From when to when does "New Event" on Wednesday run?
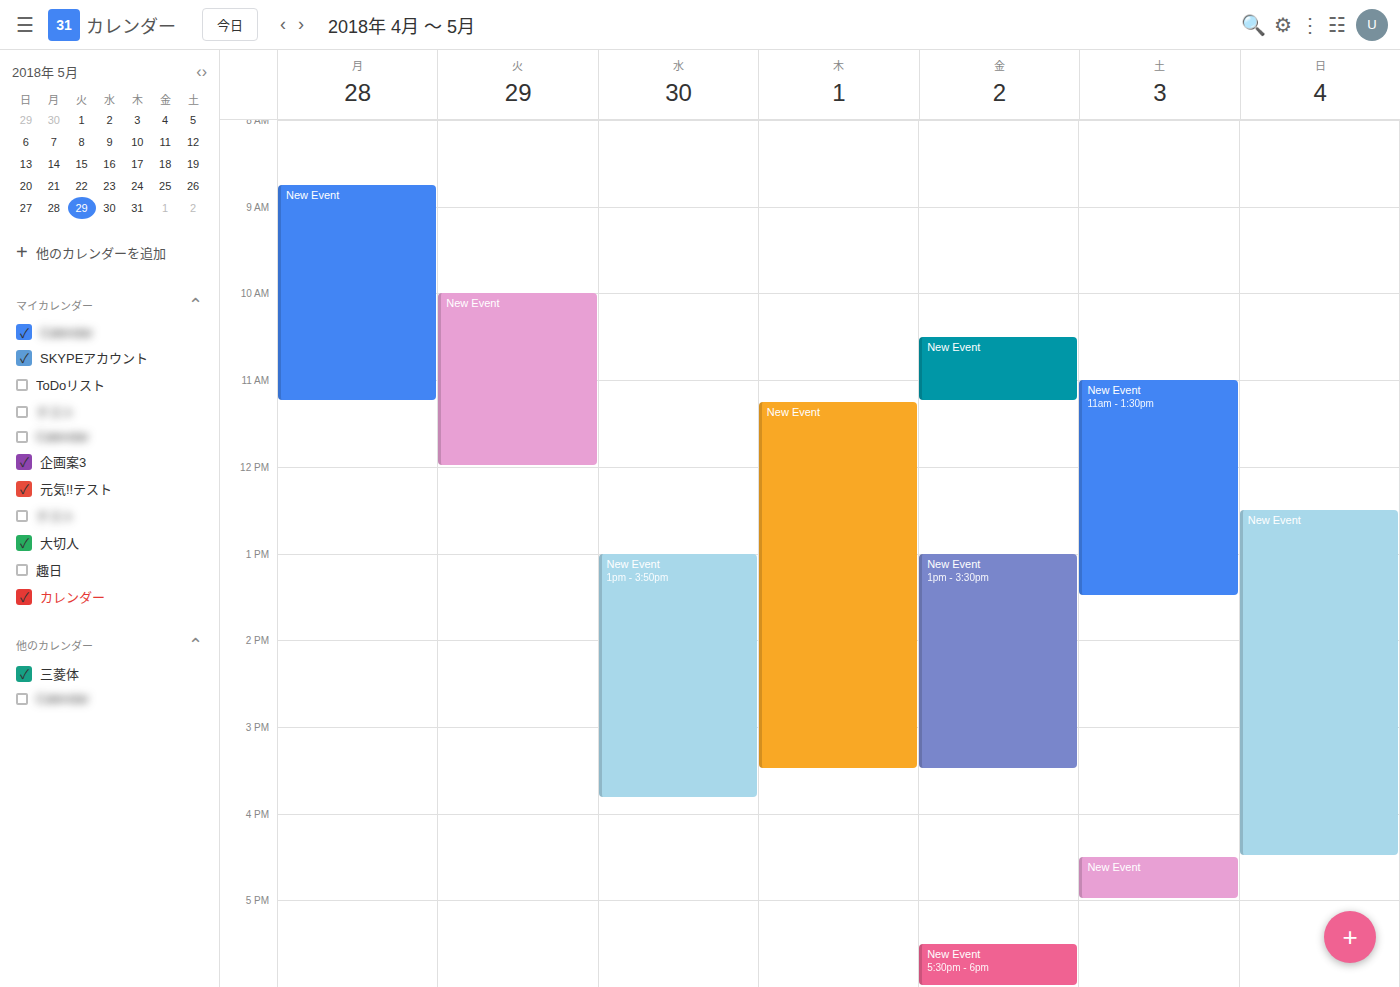
1:00 PM to 3:50 PM